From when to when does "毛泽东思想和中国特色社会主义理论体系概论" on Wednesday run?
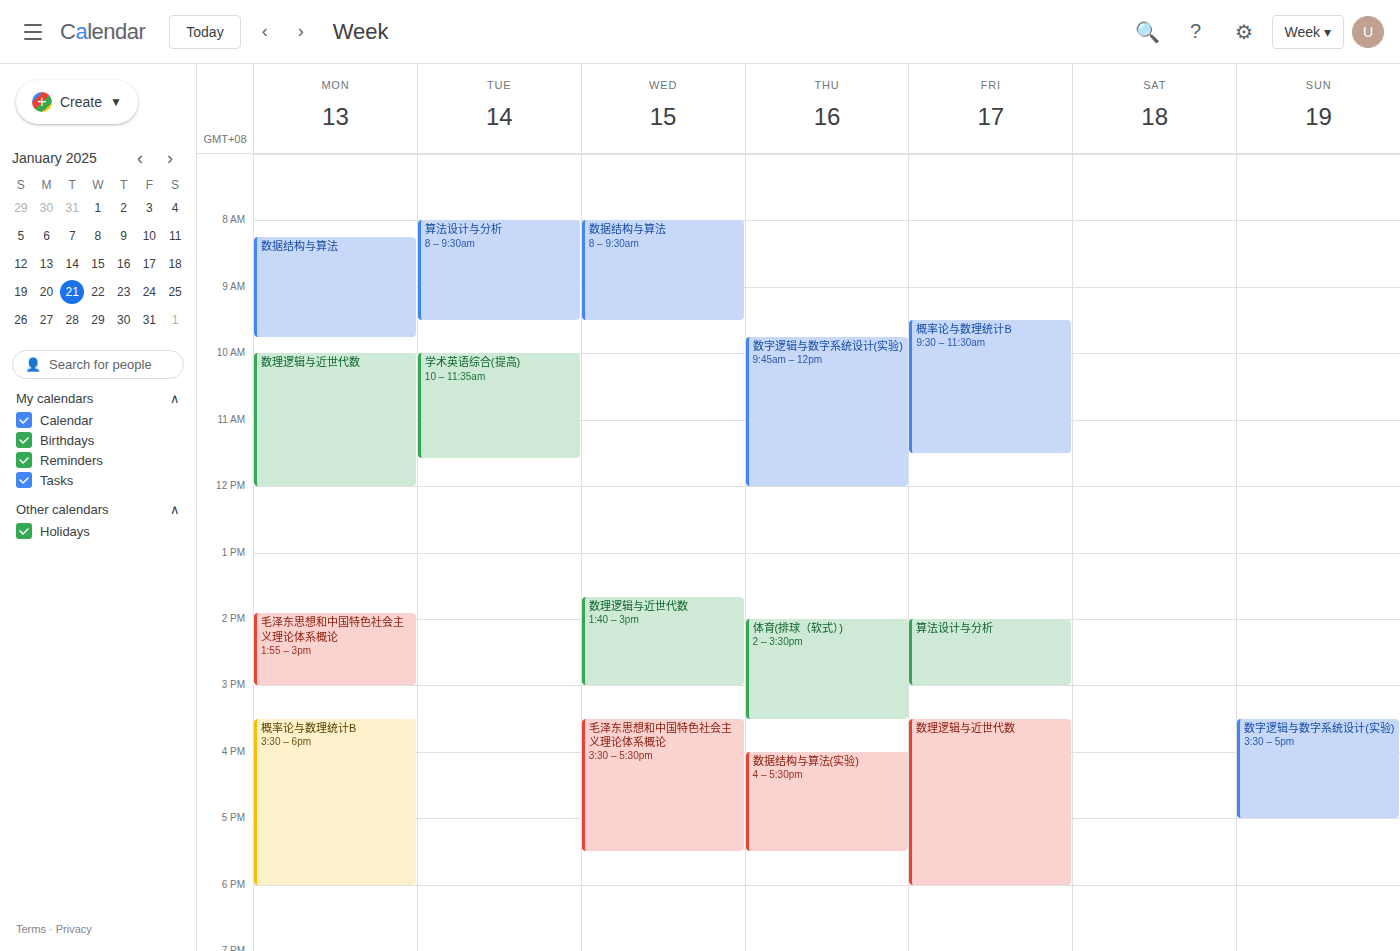
3:30 PM to 5:30 PM